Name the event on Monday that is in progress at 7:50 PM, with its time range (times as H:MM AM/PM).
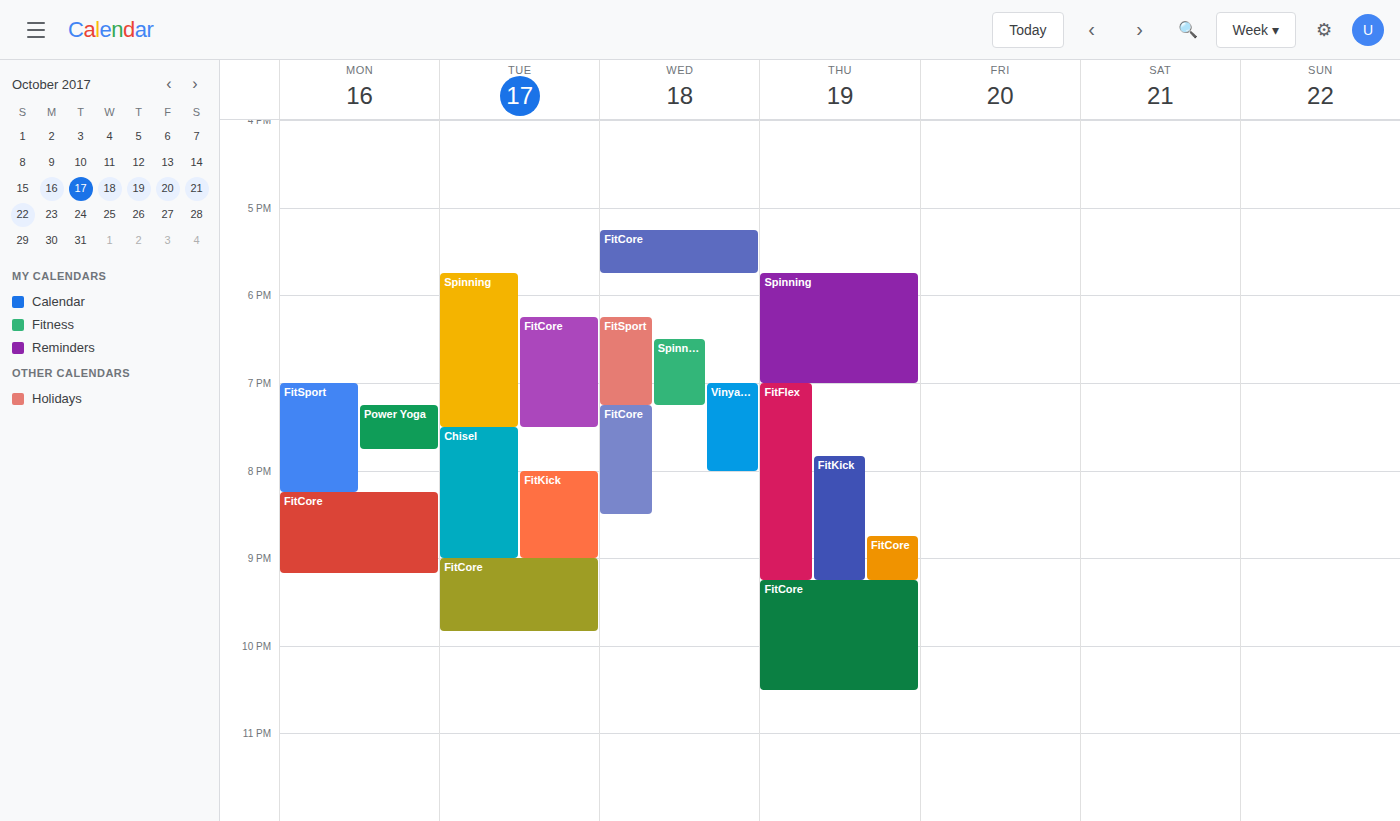
"FitSport", 7:00 PM to 8:15 PM